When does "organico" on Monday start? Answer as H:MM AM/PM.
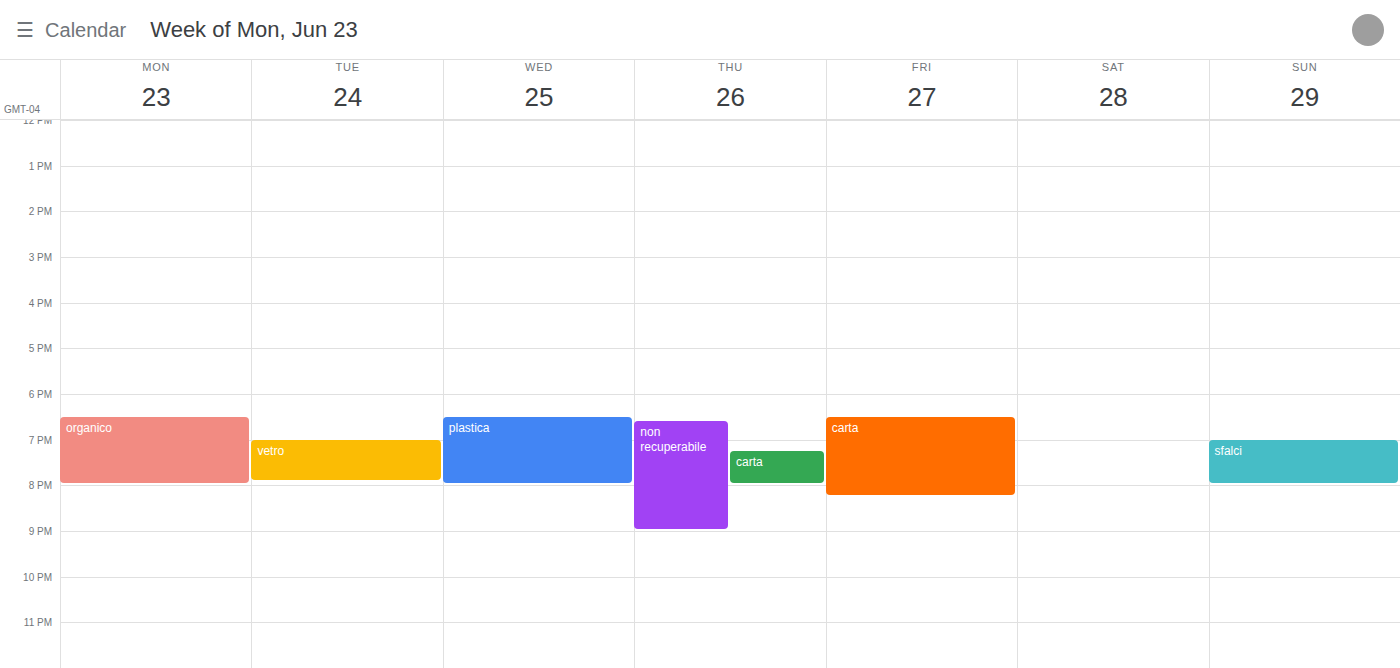
6:30 PM